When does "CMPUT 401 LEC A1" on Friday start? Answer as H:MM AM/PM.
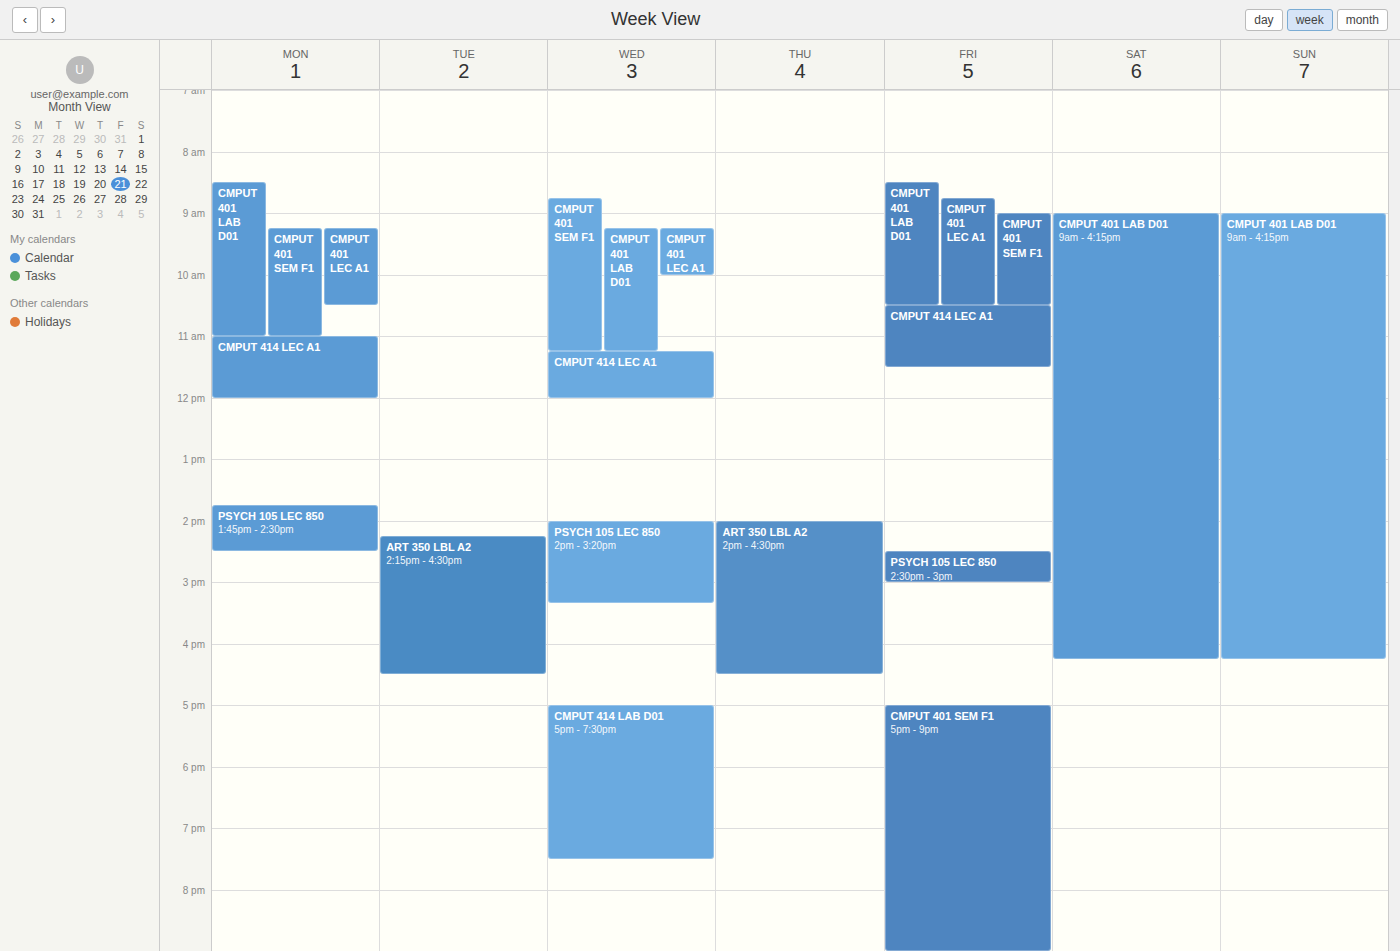
8:45 AM